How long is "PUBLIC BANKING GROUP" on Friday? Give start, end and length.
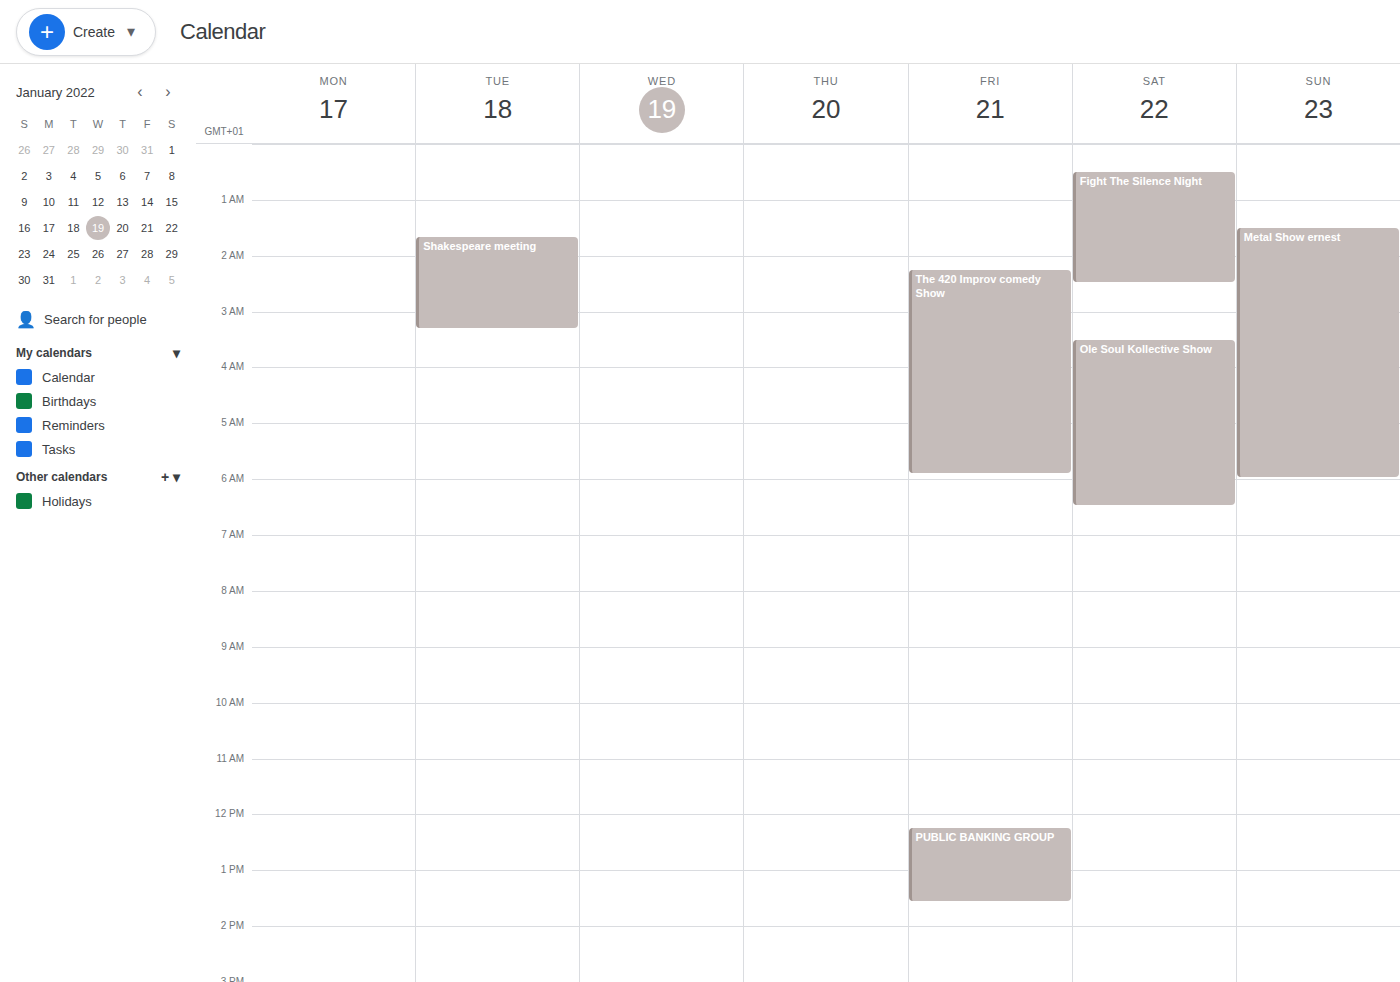
12:15 PM to 1:35 PM, 1 hour 20 minutes